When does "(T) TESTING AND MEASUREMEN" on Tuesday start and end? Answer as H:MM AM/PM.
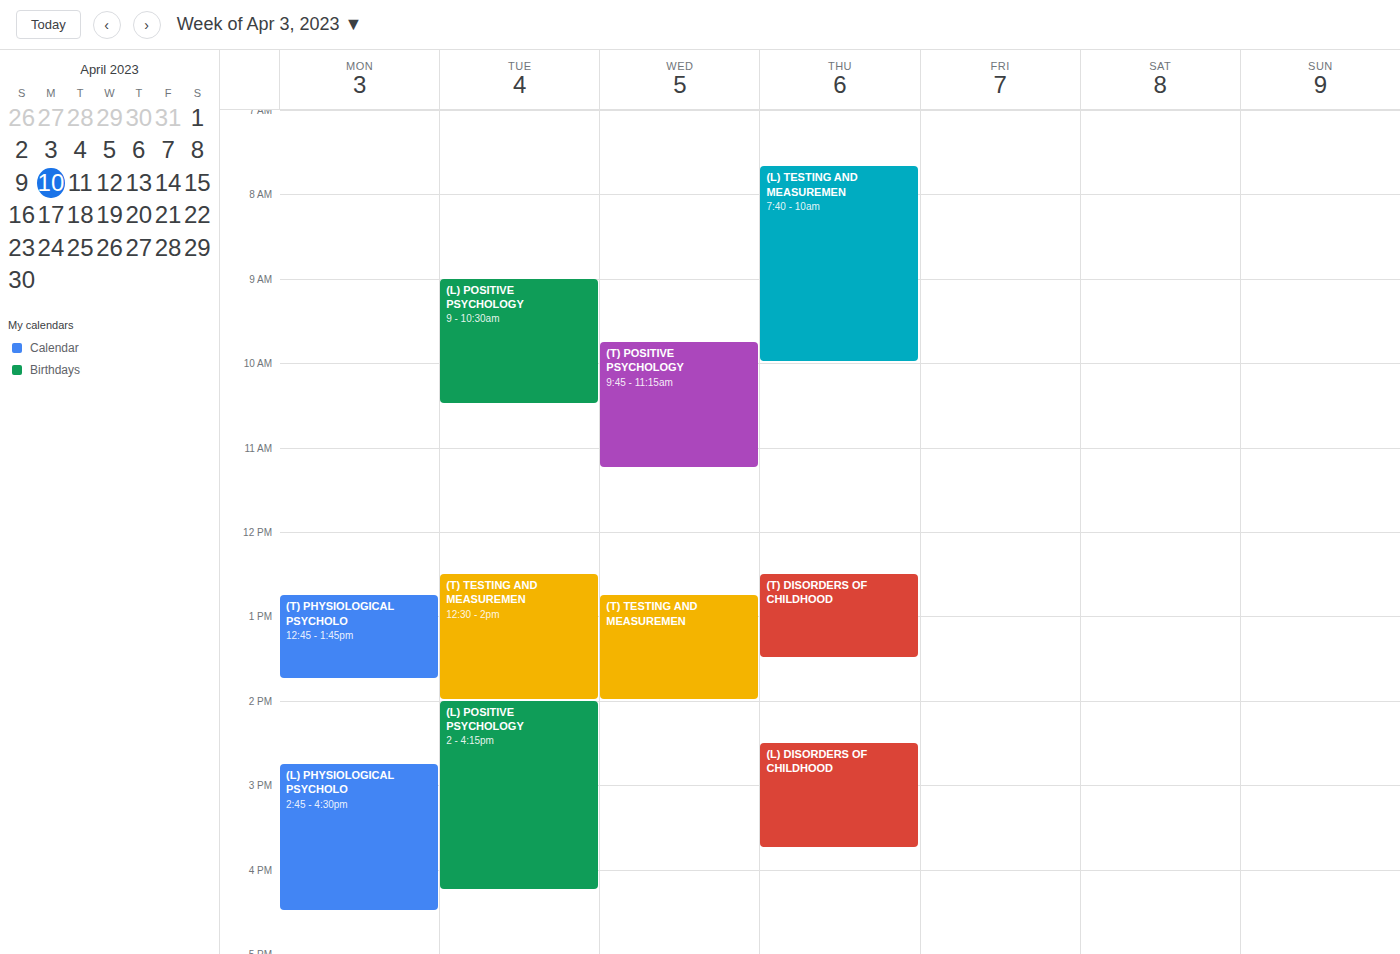
12:30 PM to 2:00 PM